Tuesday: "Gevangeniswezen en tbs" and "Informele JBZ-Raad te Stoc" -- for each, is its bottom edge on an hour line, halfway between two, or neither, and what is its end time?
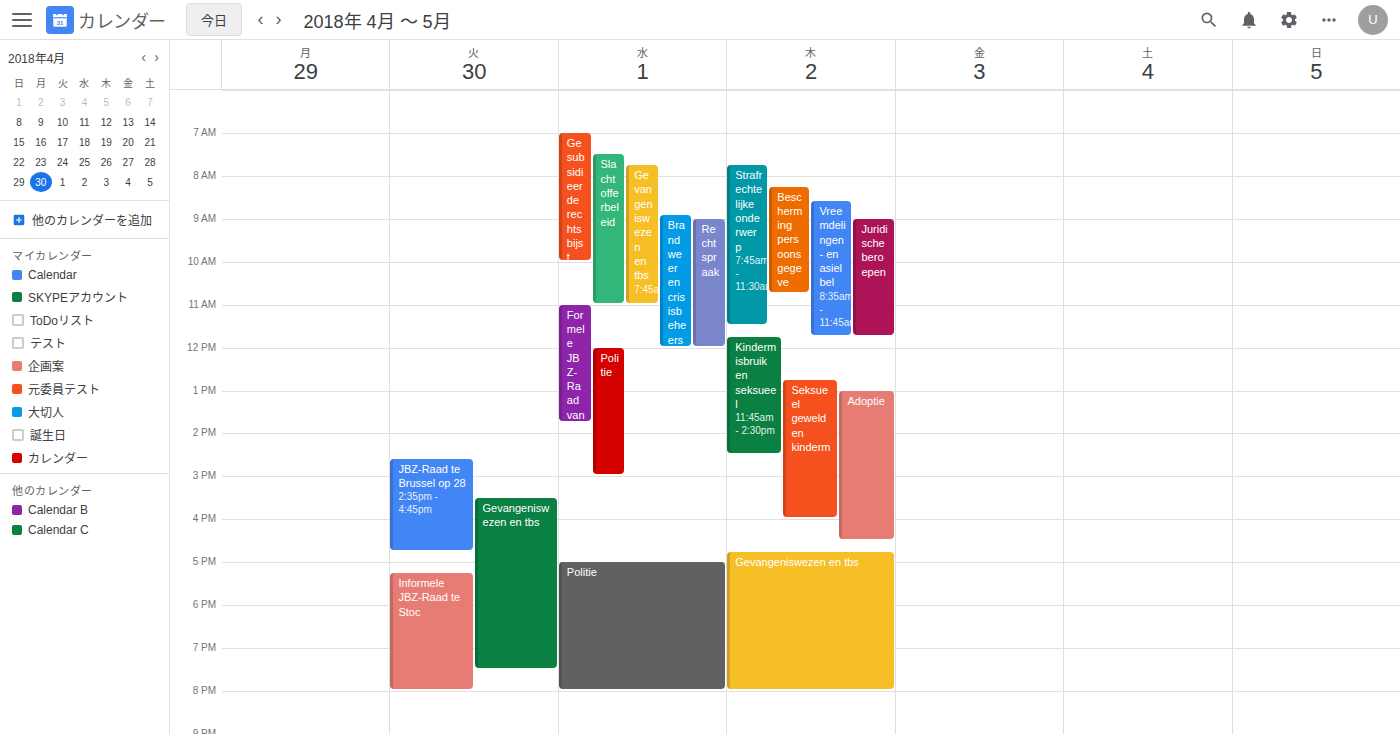
"Gevangeniswezen en tbs": 7:30 PM, halfway between the 7 PM and 8 PM lines. "Informele JBZ-Raad te Stoc": 8:00 PM, exactly on the 8 PM line.